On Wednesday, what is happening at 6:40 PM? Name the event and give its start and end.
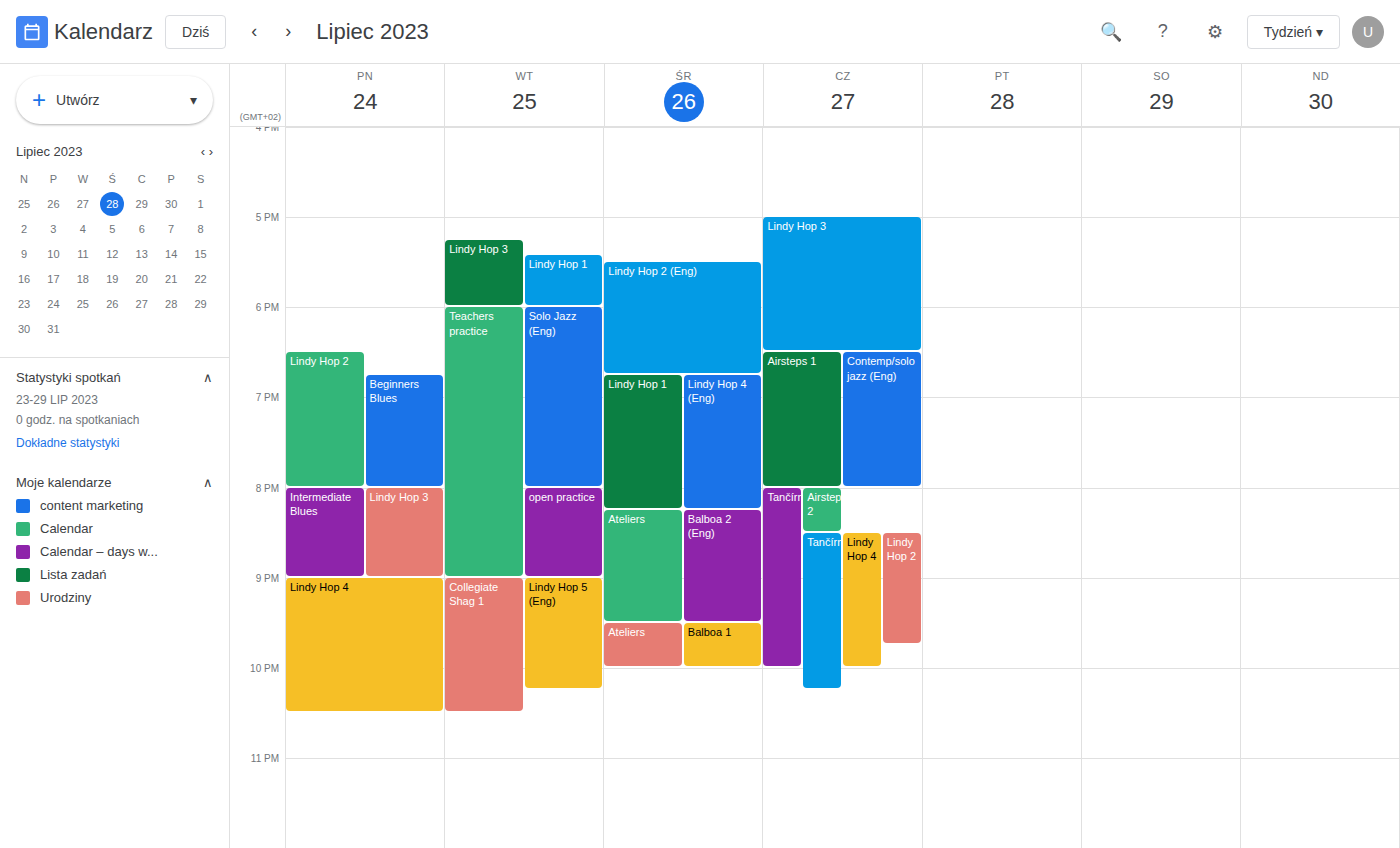
"Lindy Hop 2 (Eng)", 5:30 PM to 6:45 PM